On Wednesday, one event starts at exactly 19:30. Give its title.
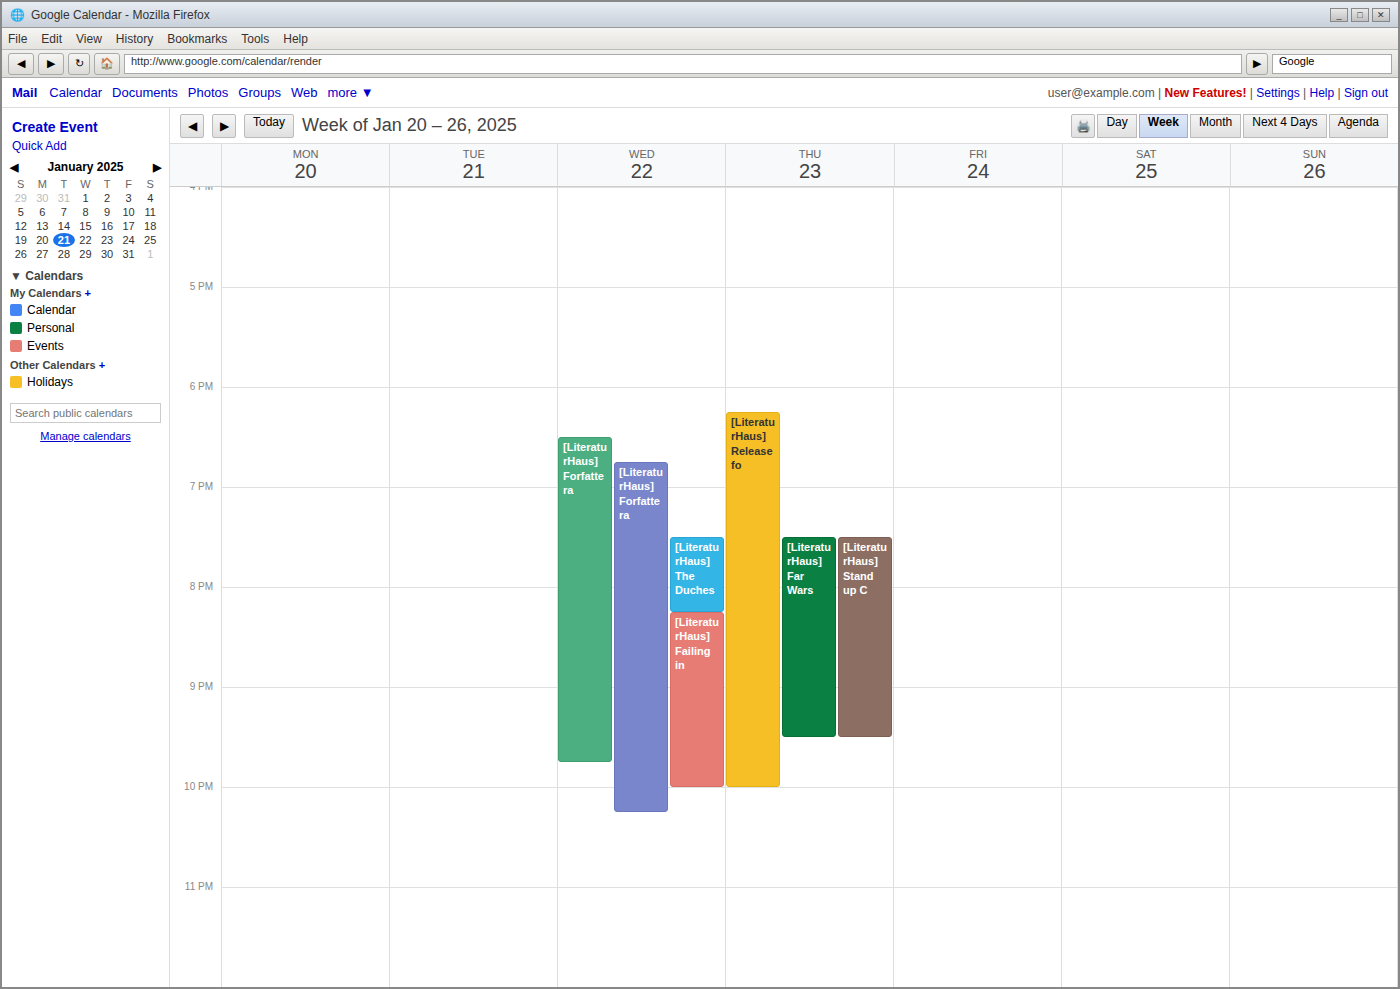
"[LiteraturHaus] The Duches"